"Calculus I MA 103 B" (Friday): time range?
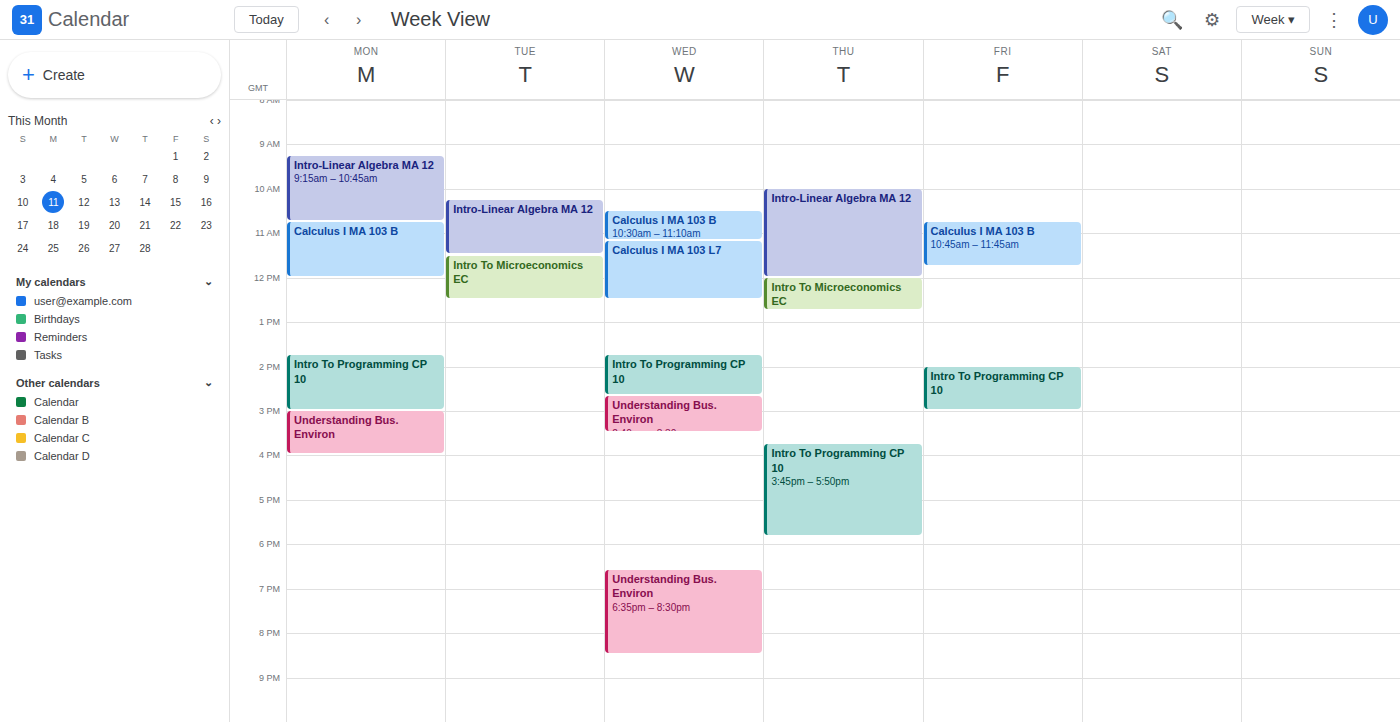
10:45 AM to 11:45 AM